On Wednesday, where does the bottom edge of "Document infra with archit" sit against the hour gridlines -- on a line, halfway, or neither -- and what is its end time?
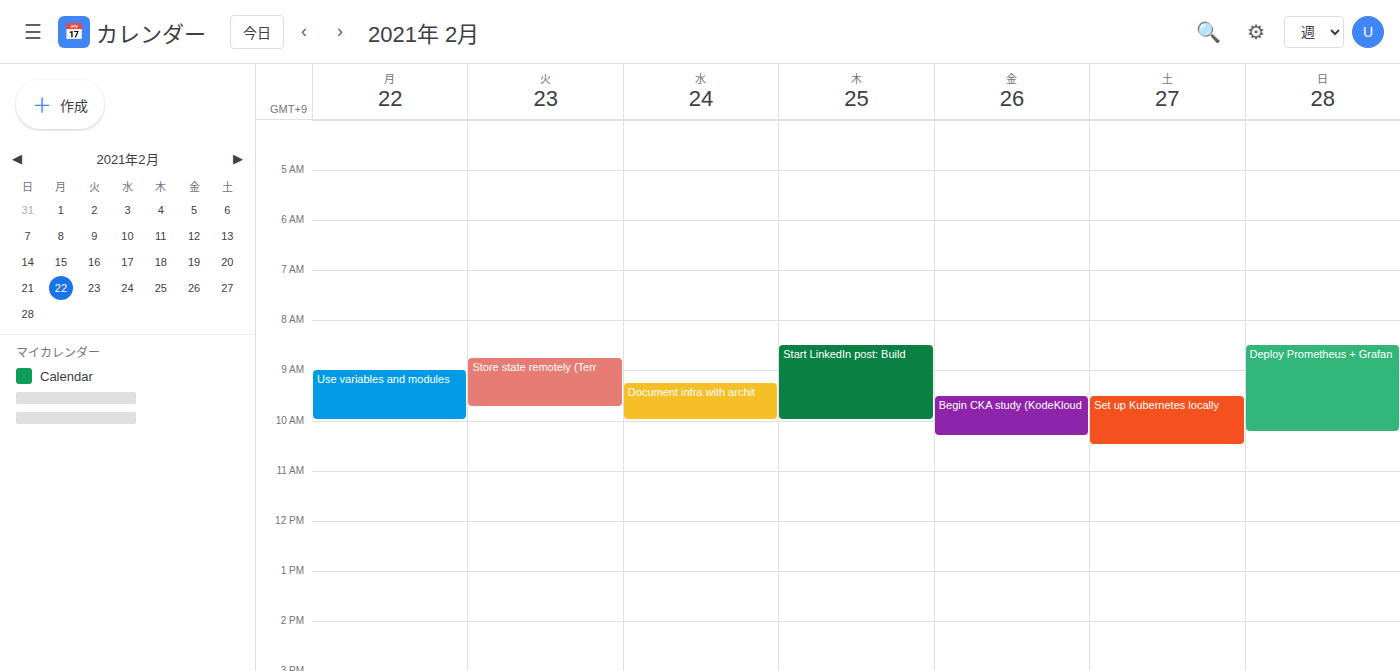
10:00 -- exactly on the 10:00 line.